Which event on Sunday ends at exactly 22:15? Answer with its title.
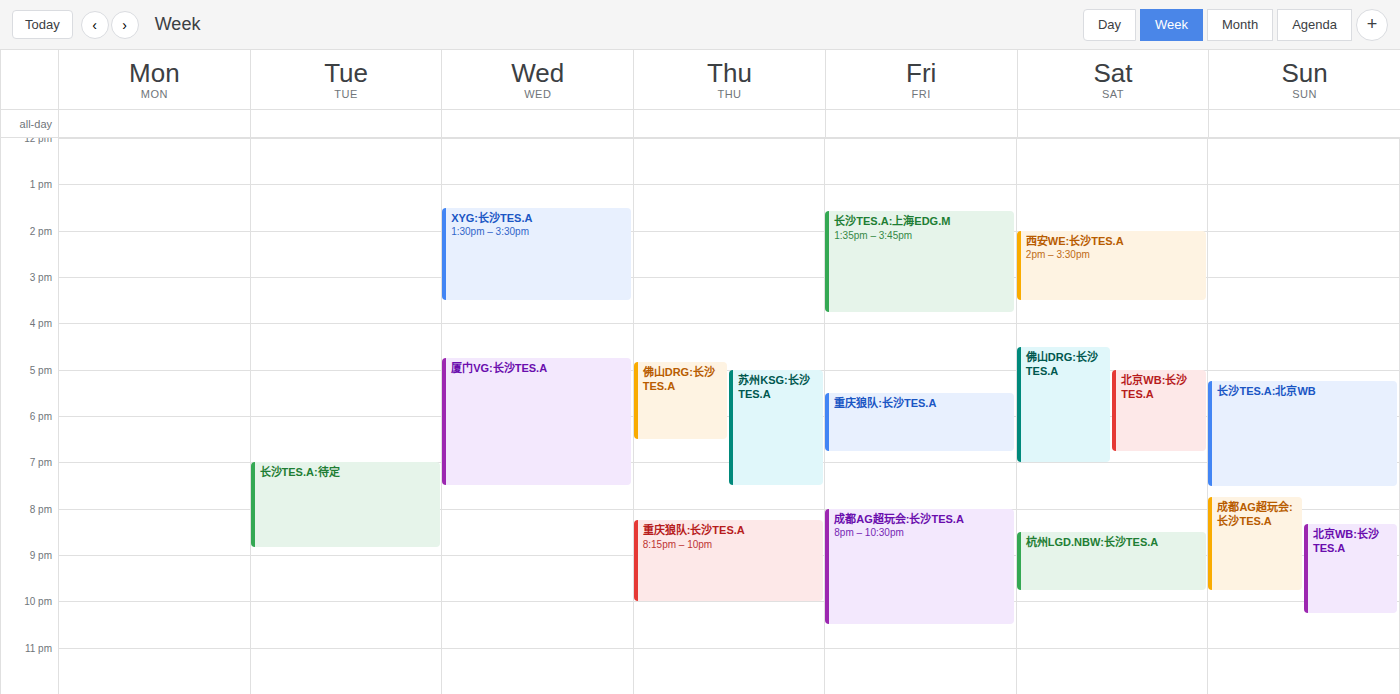
"北京WB:长沙TES.A"